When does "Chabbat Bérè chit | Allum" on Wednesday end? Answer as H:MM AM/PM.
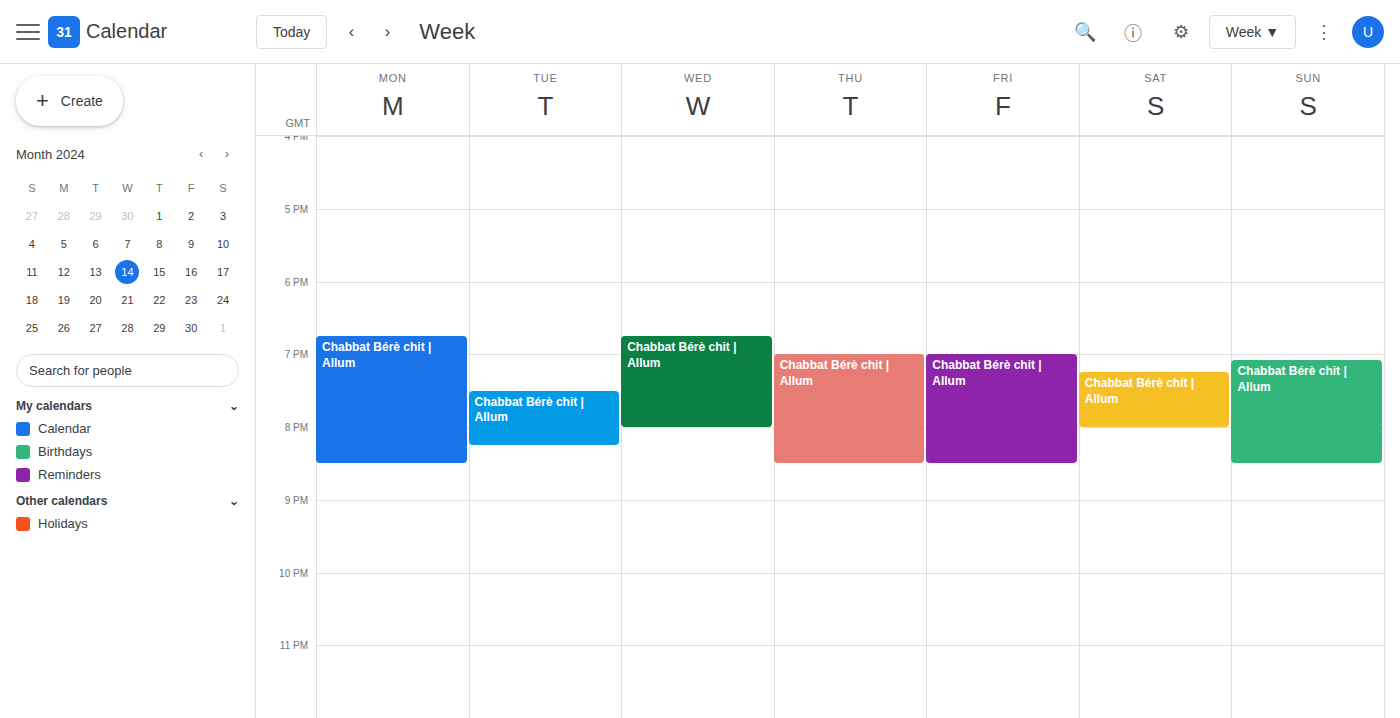
8:00 PM